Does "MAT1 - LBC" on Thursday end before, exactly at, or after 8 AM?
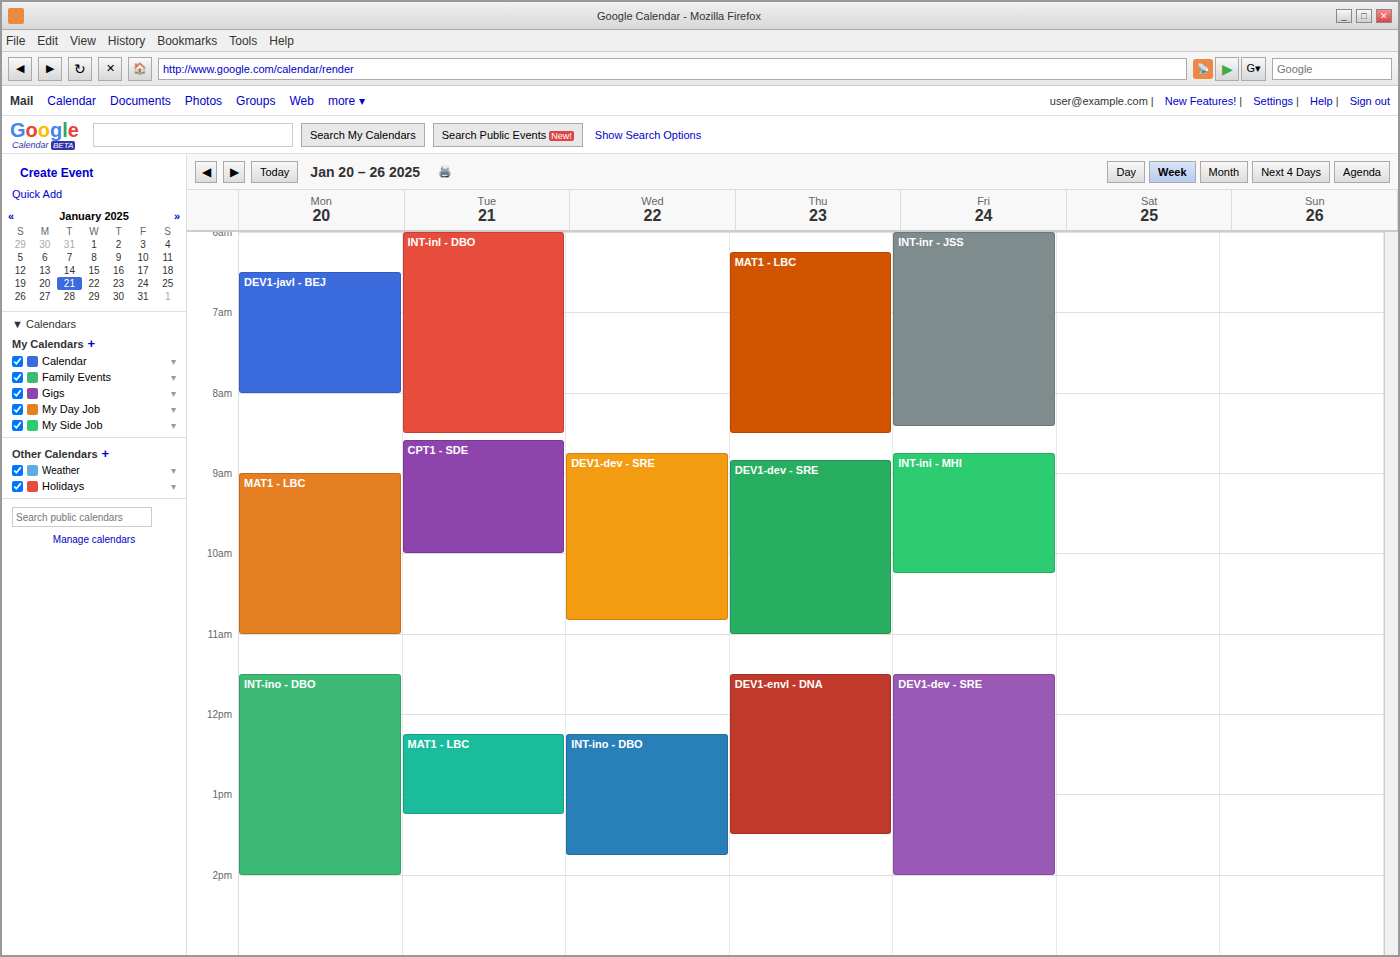
8:30 AM -- after 8 AM, 30 minutes below the 8 AM line.